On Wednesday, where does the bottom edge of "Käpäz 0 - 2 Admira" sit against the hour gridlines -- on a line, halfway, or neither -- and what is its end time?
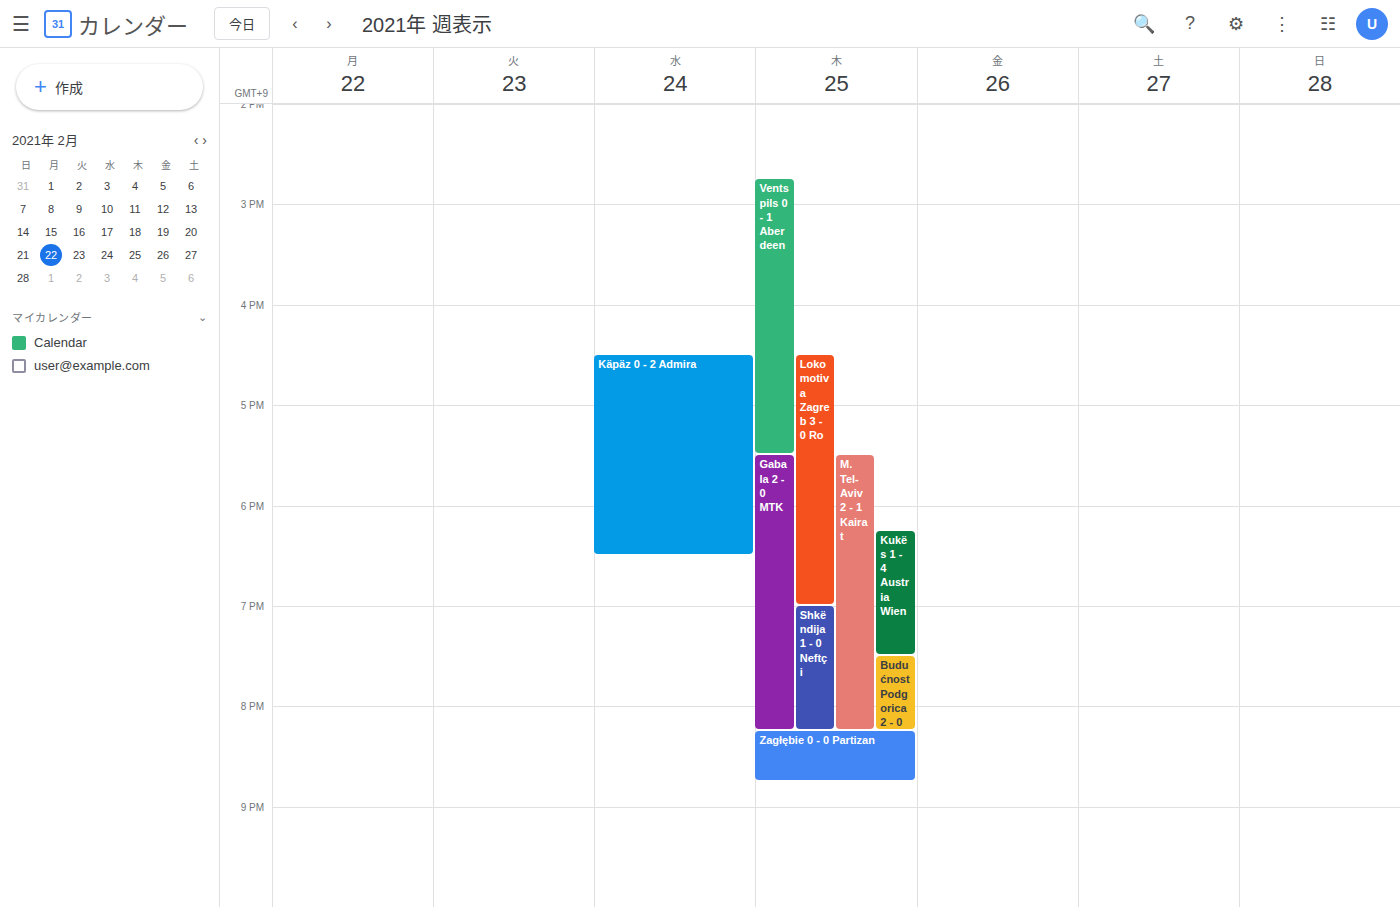
6:30 PM -- halfway between the 6 PM and 7 PM lines.